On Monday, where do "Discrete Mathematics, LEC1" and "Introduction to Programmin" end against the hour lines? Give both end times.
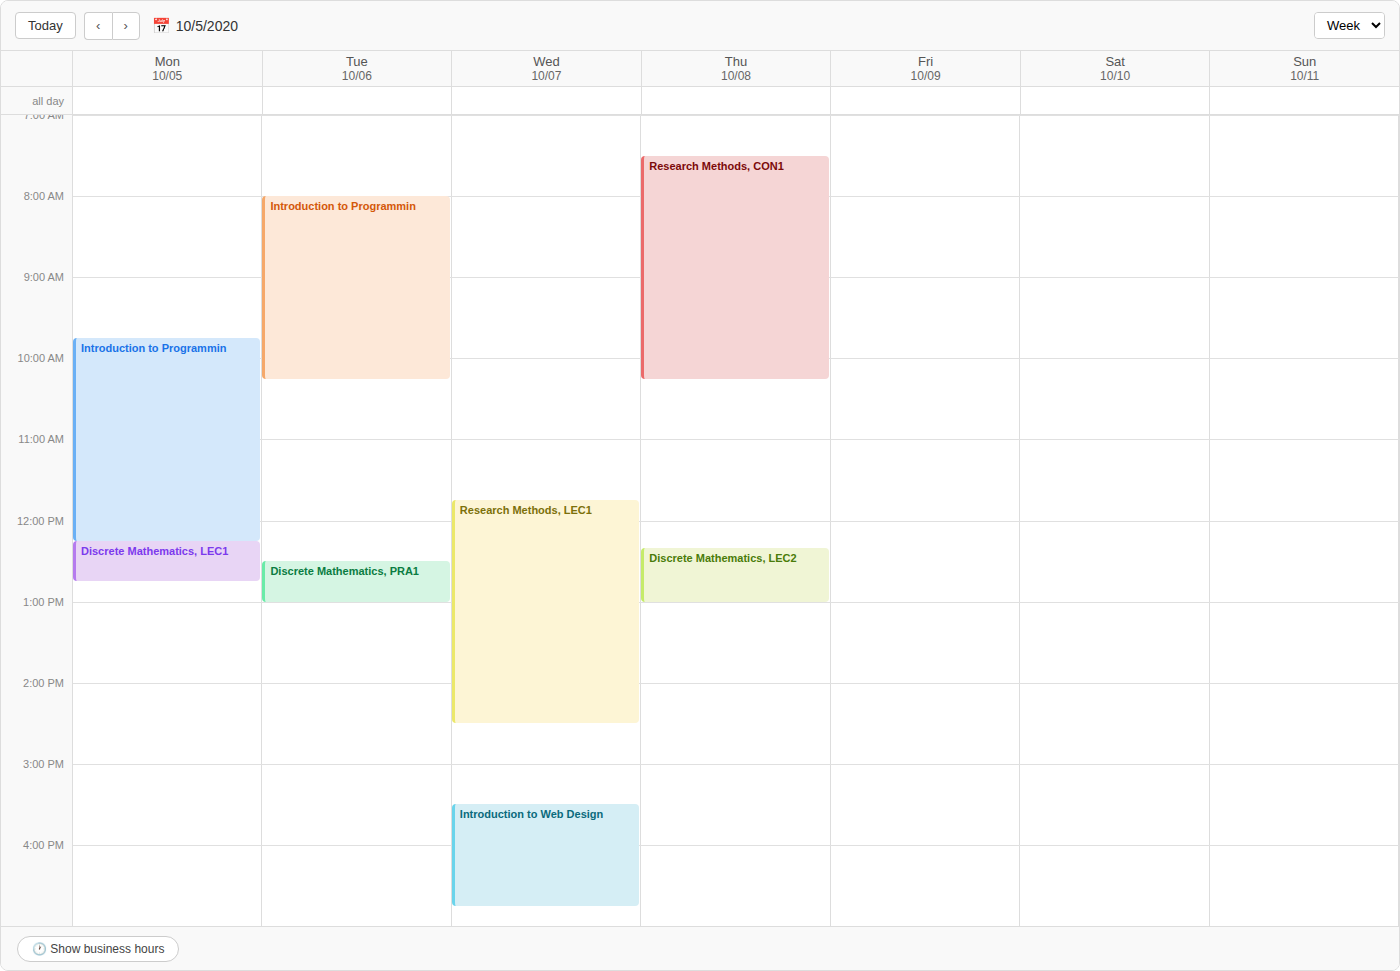
"Discrete Mathematics, LEC1": 12:45, neither: three quarters of the way from the 12:00 line to the 13:00 line. "Introduction to Programmin": 12:15, neither: a quarter of the way from the 12:00 line to the 13:00 line.